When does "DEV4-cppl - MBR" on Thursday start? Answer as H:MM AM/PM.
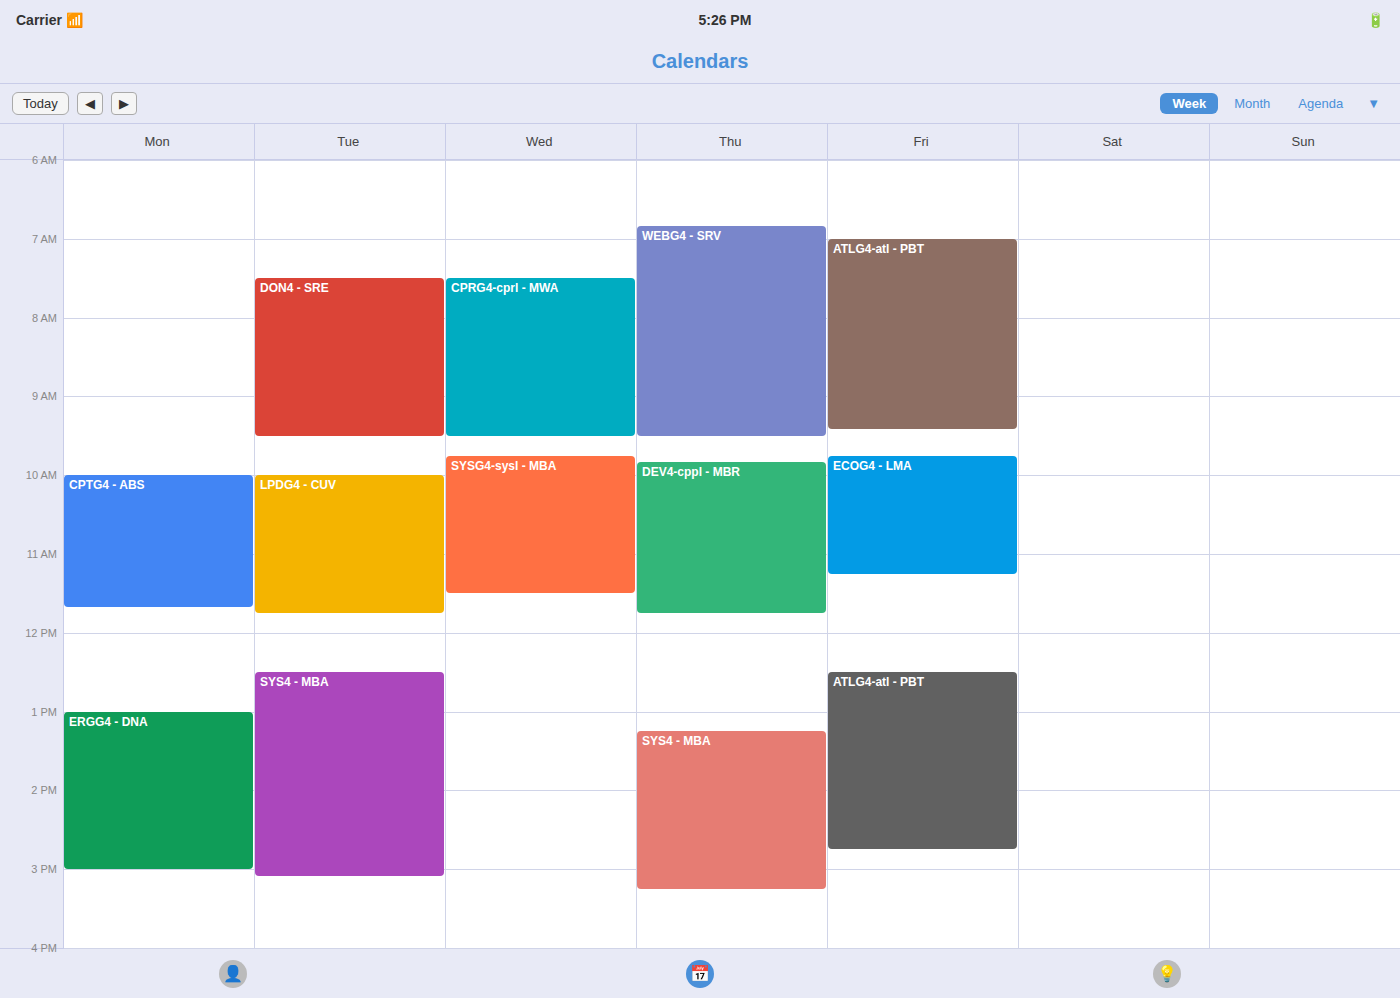
9:50 AM